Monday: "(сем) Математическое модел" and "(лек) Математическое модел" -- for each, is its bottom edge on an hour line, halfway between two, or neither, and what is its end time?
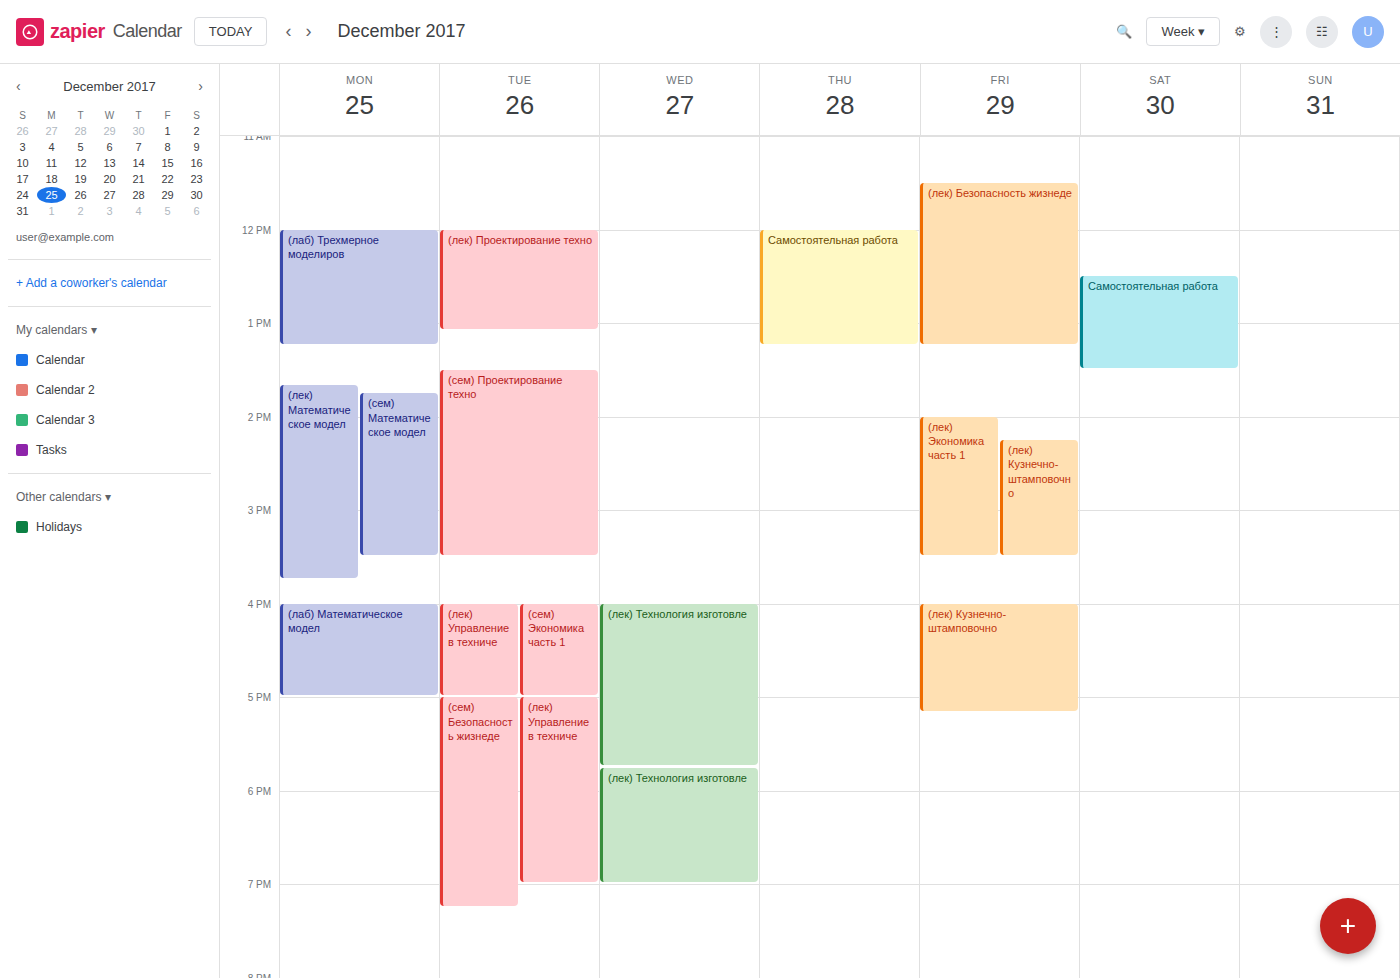
"(сем) Математическое модел": 3:30 PM, halfway between the 3 PM and 4 PM lines. "(лек) Математическое модел": 3:45 PM, neither: three quarters of the way from the 3 PM line to the 4 PM line.